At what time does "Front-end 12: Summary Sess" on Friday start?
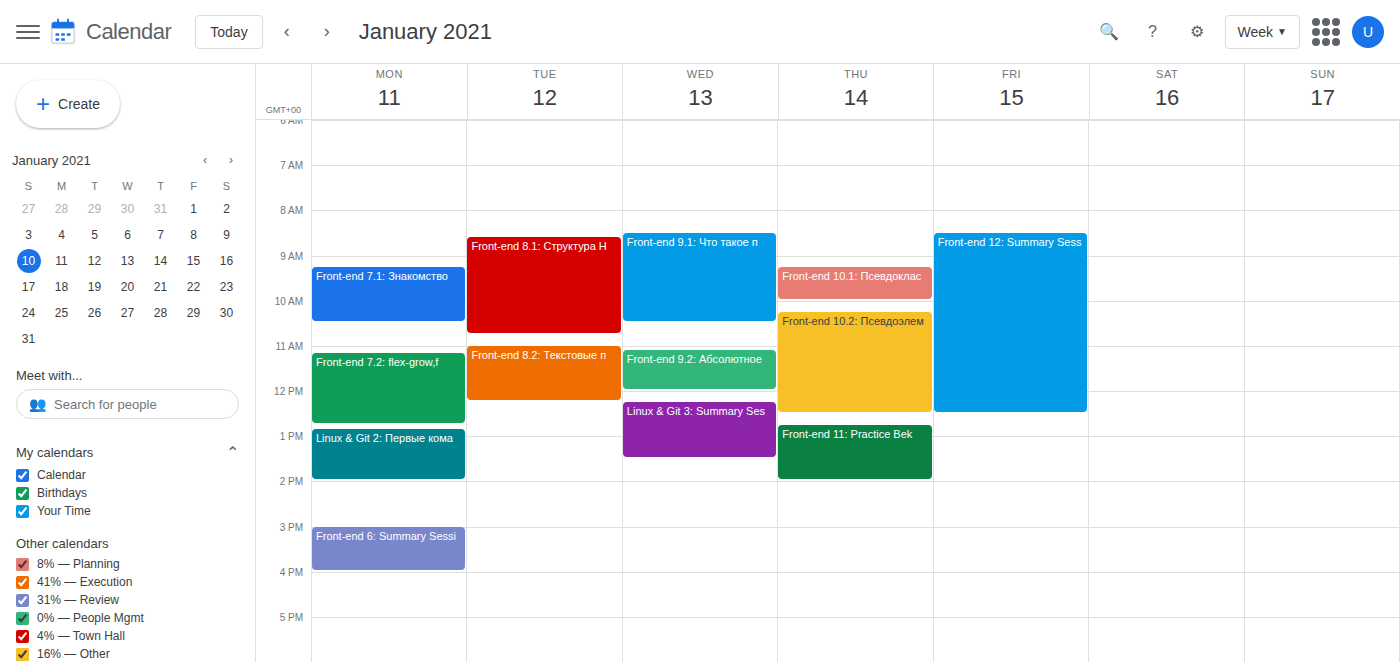
08:30